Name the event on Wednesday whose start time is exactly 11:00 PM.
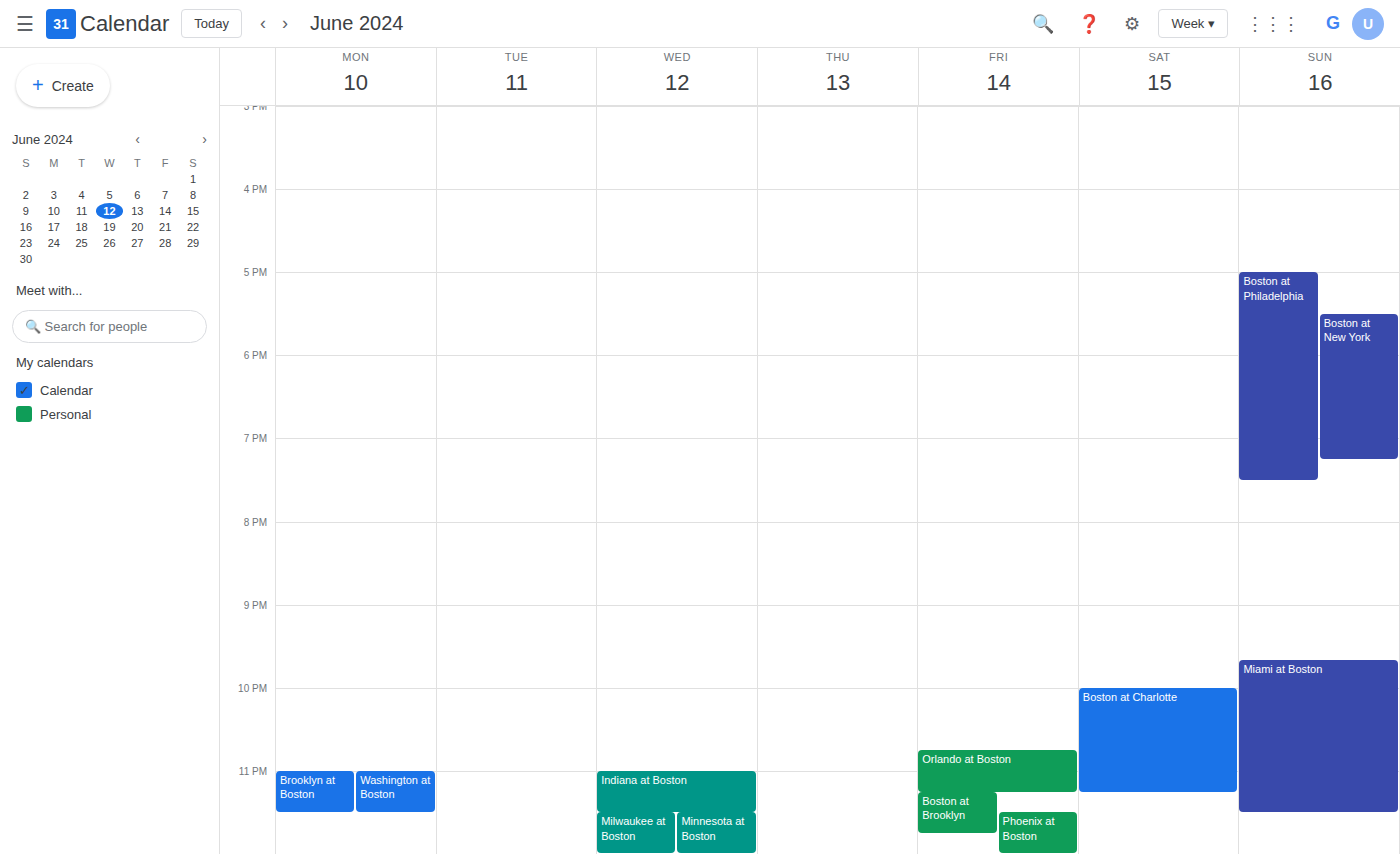
"Indiana at Boston"